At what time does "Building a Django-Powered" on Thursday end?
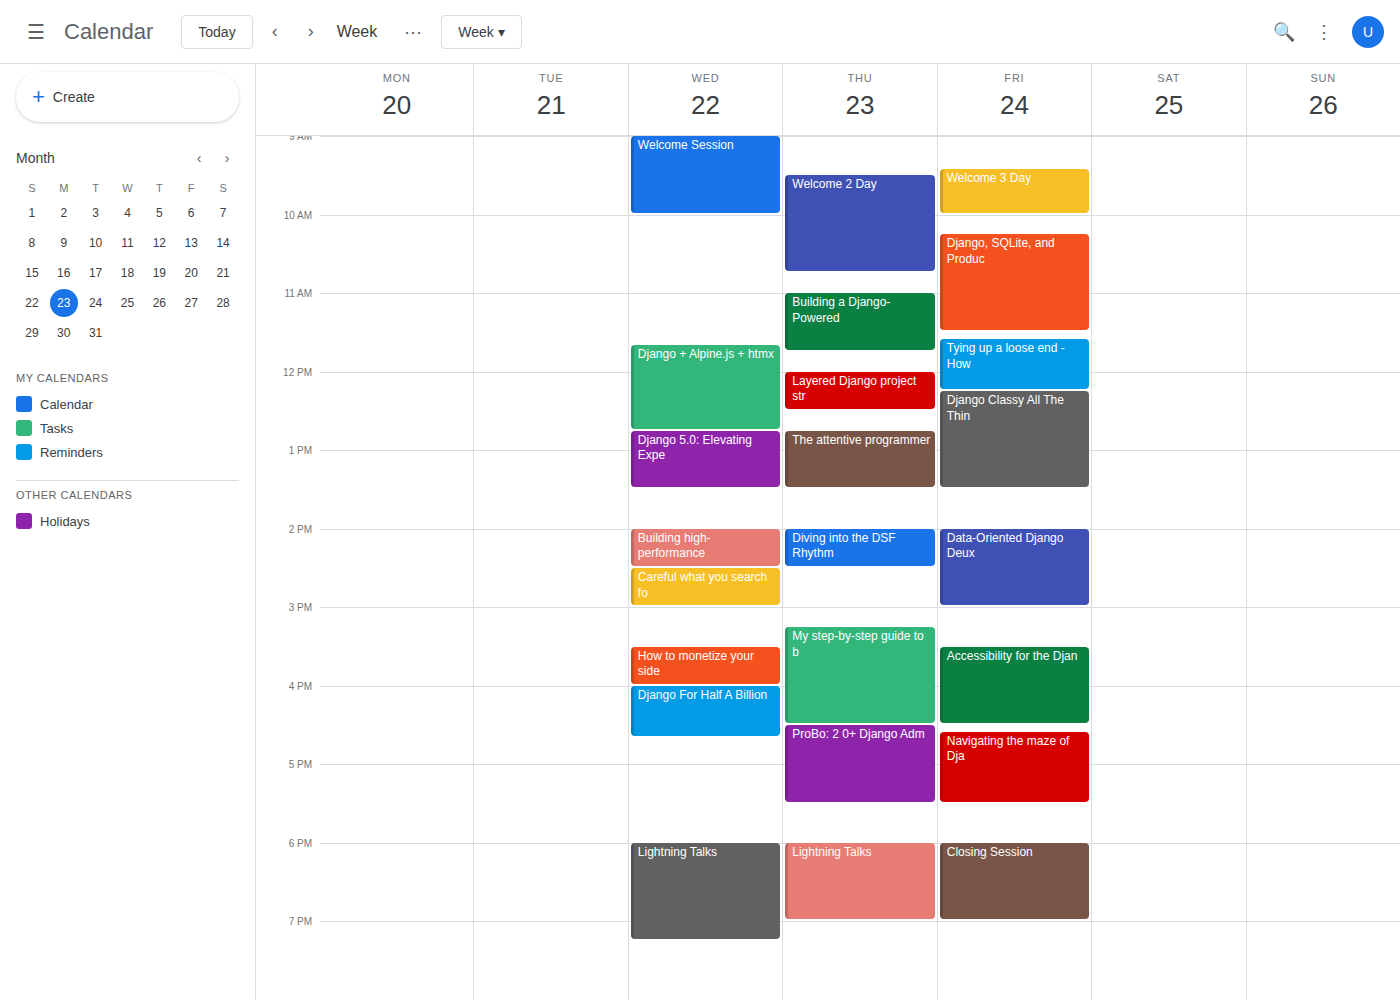
11:45 AM